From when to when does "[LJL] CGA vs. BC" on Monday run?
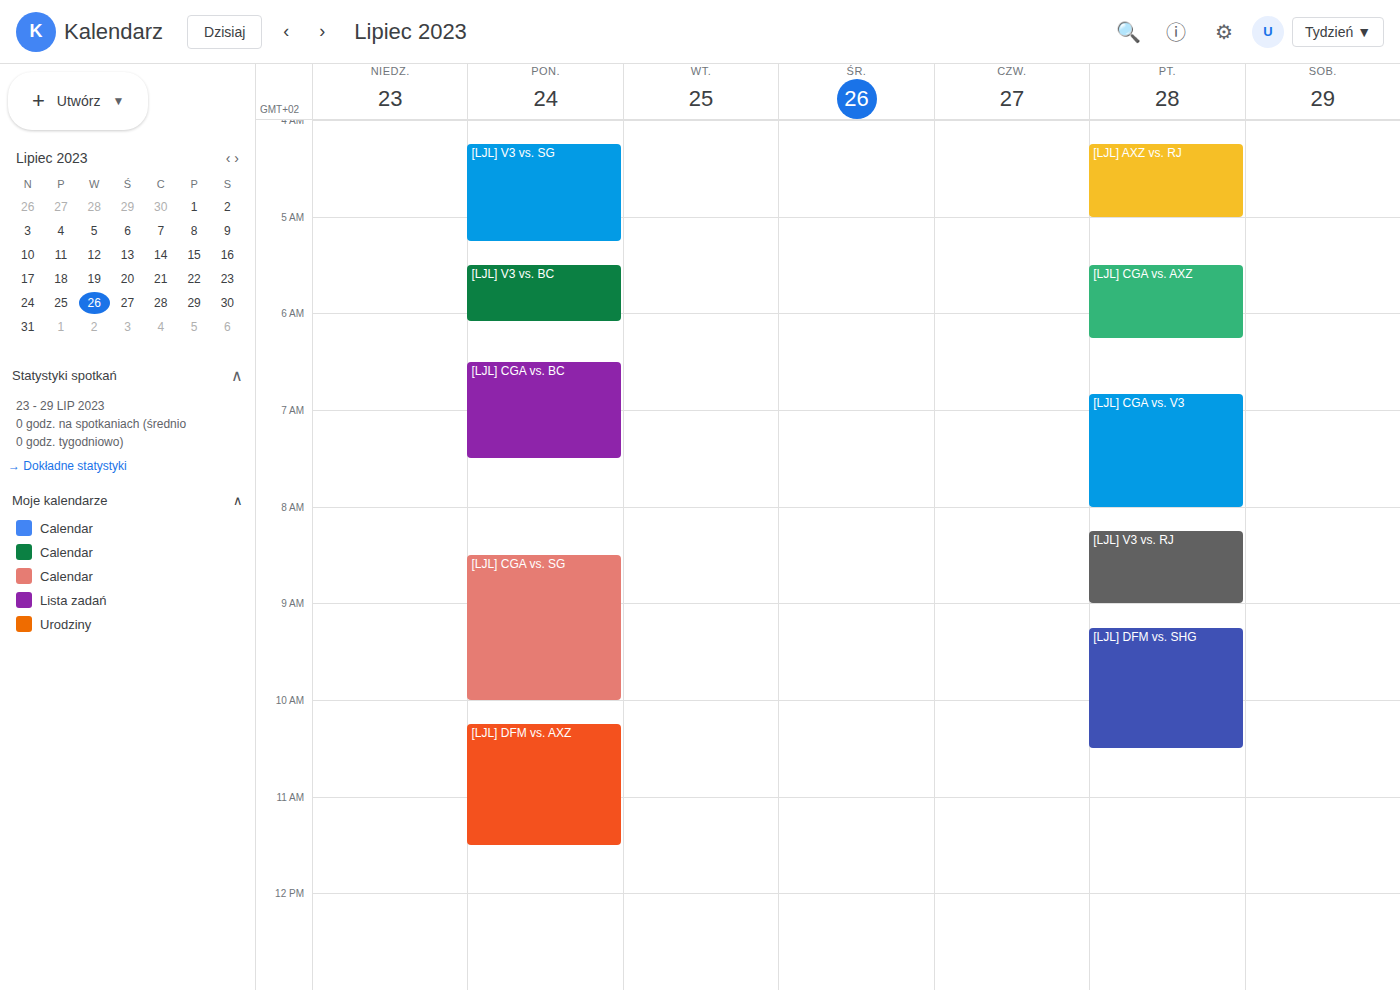
6:30 AM to 7:30 AM